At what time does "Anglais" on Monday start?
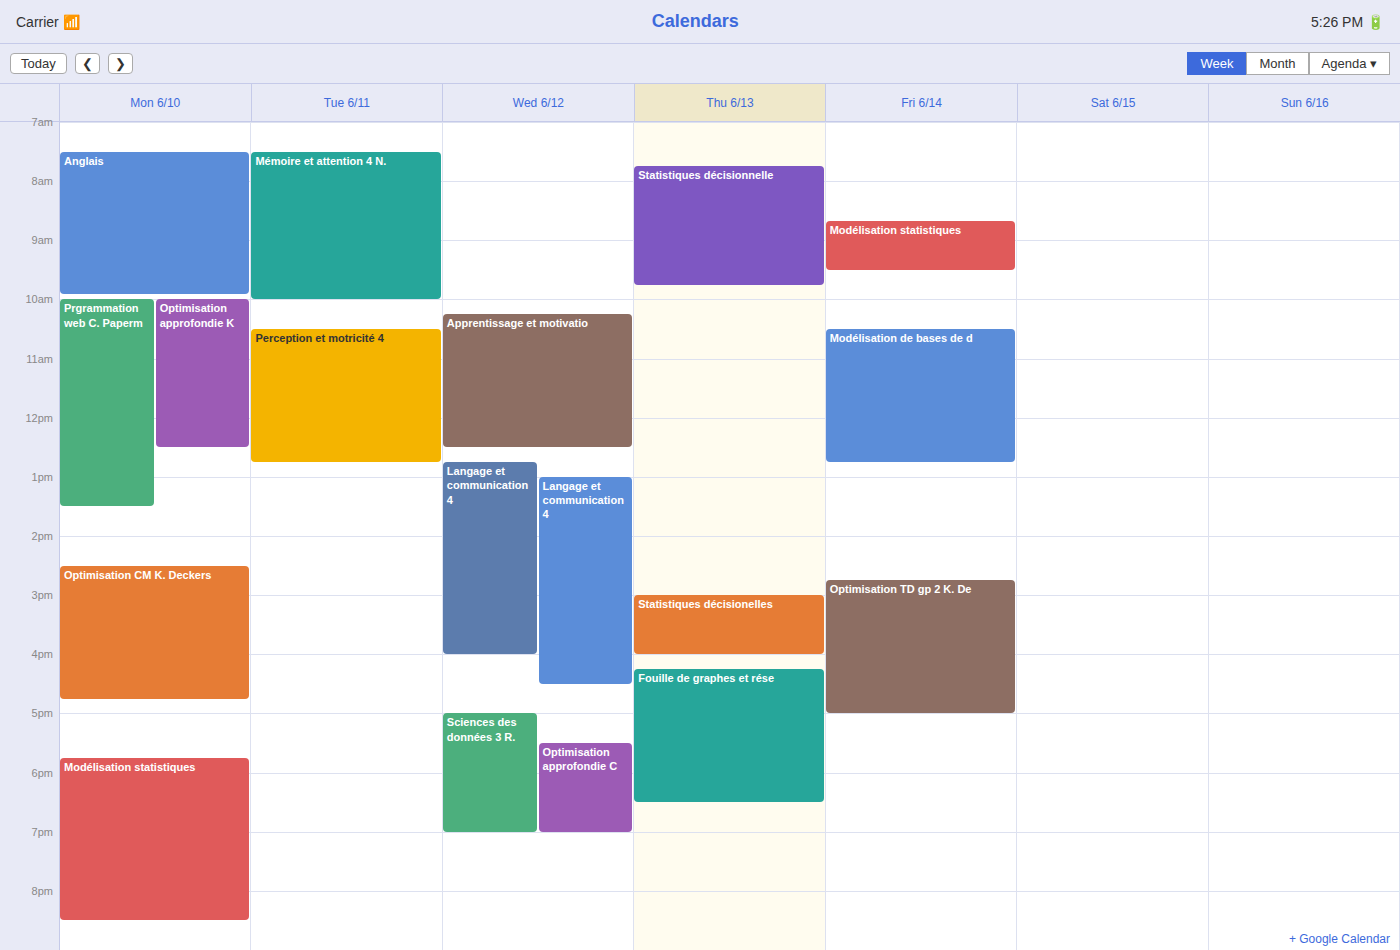
7:30 AM